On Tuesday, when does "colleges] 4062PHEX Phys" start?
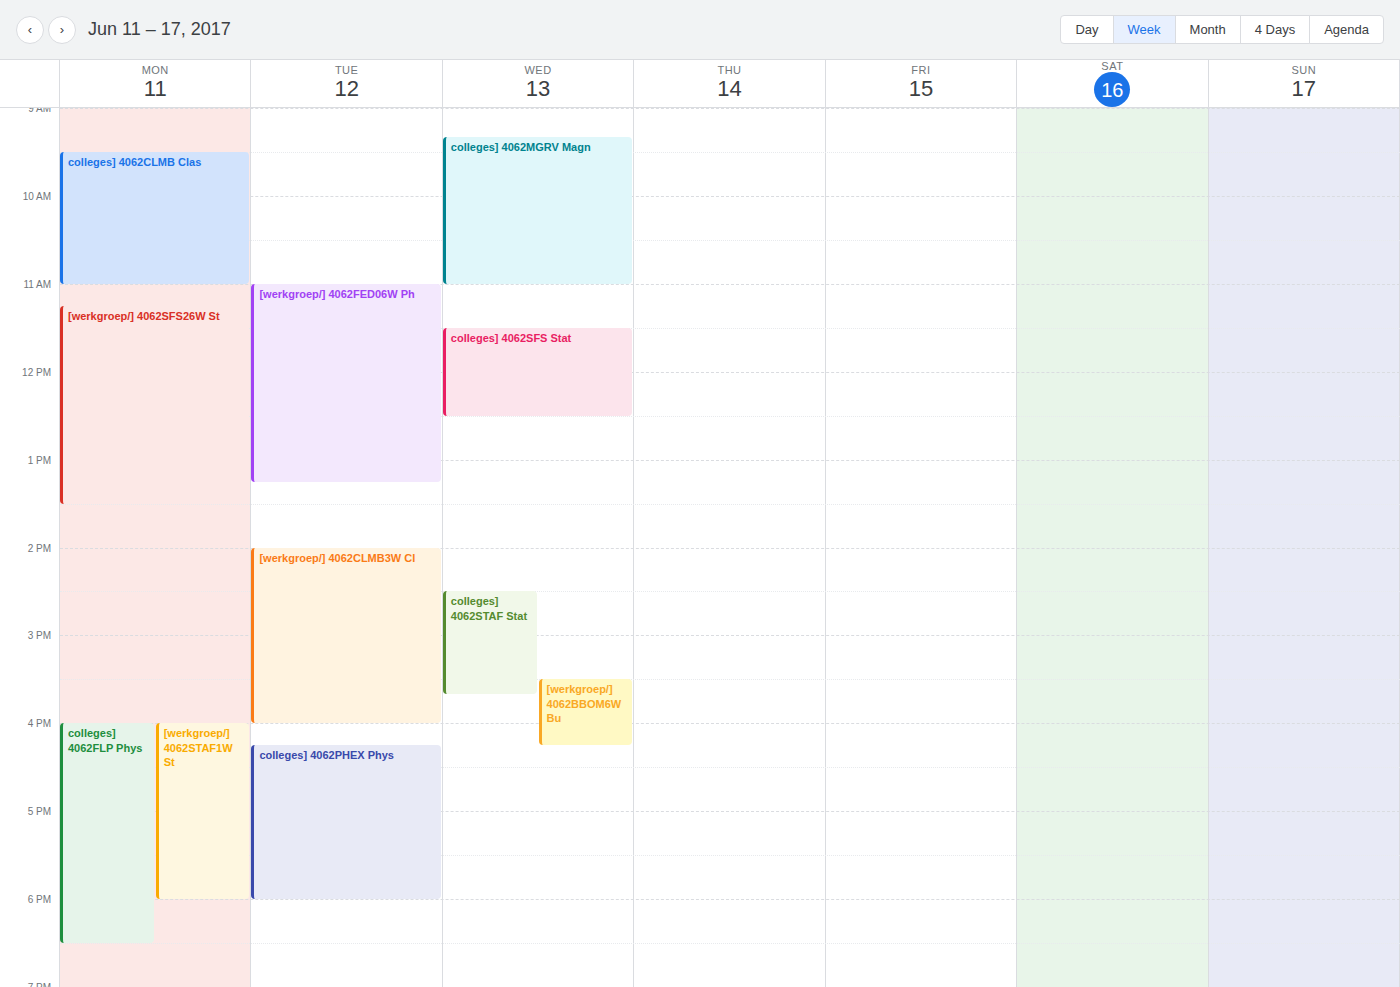
4:15 PM